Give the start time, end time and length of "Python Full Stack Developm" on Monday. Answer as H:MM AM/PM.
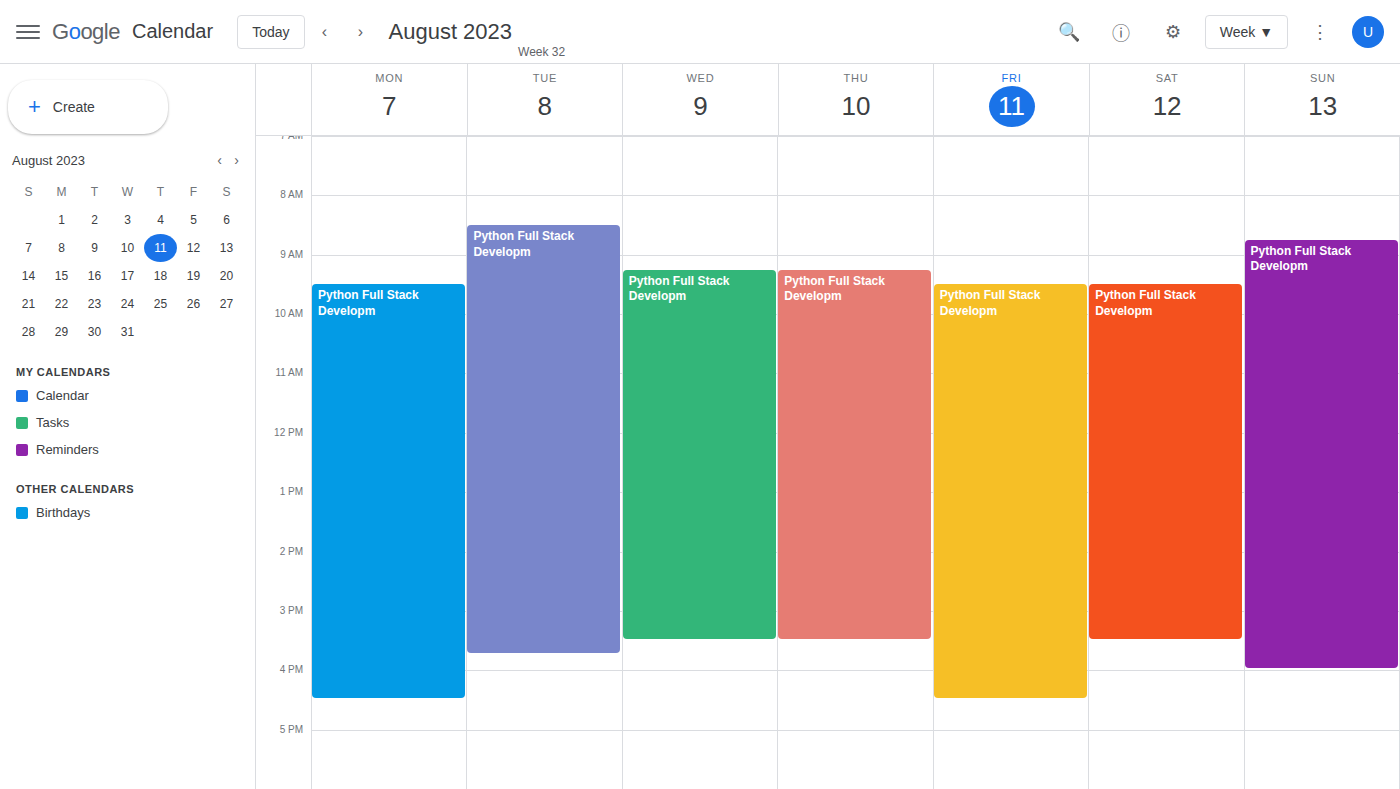
9:30 AM to 4:30 PM, 7 hours